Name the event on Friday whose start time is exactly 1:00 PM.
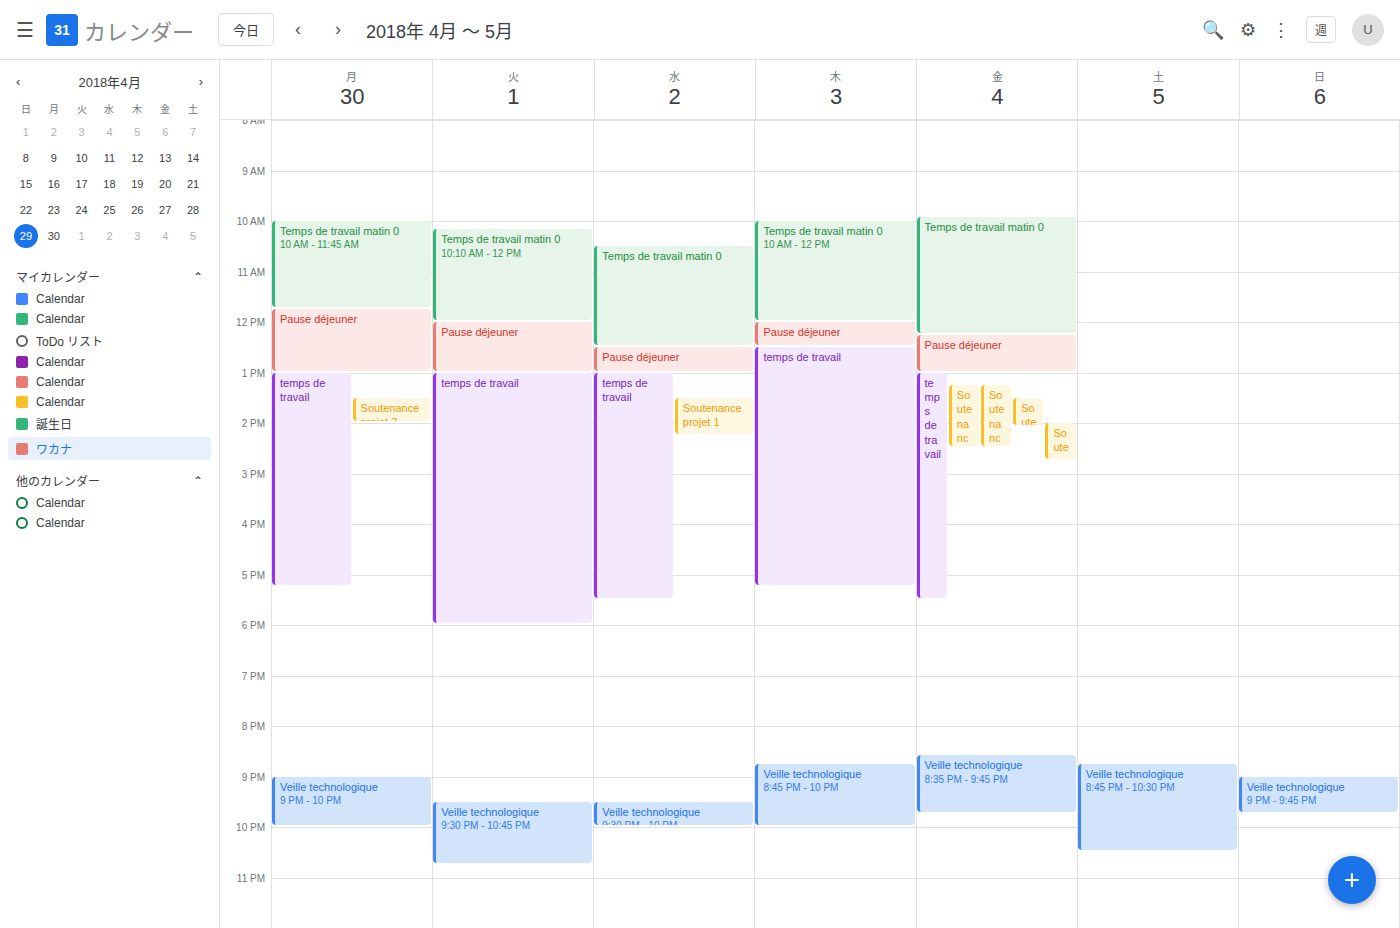
"temps de travail"